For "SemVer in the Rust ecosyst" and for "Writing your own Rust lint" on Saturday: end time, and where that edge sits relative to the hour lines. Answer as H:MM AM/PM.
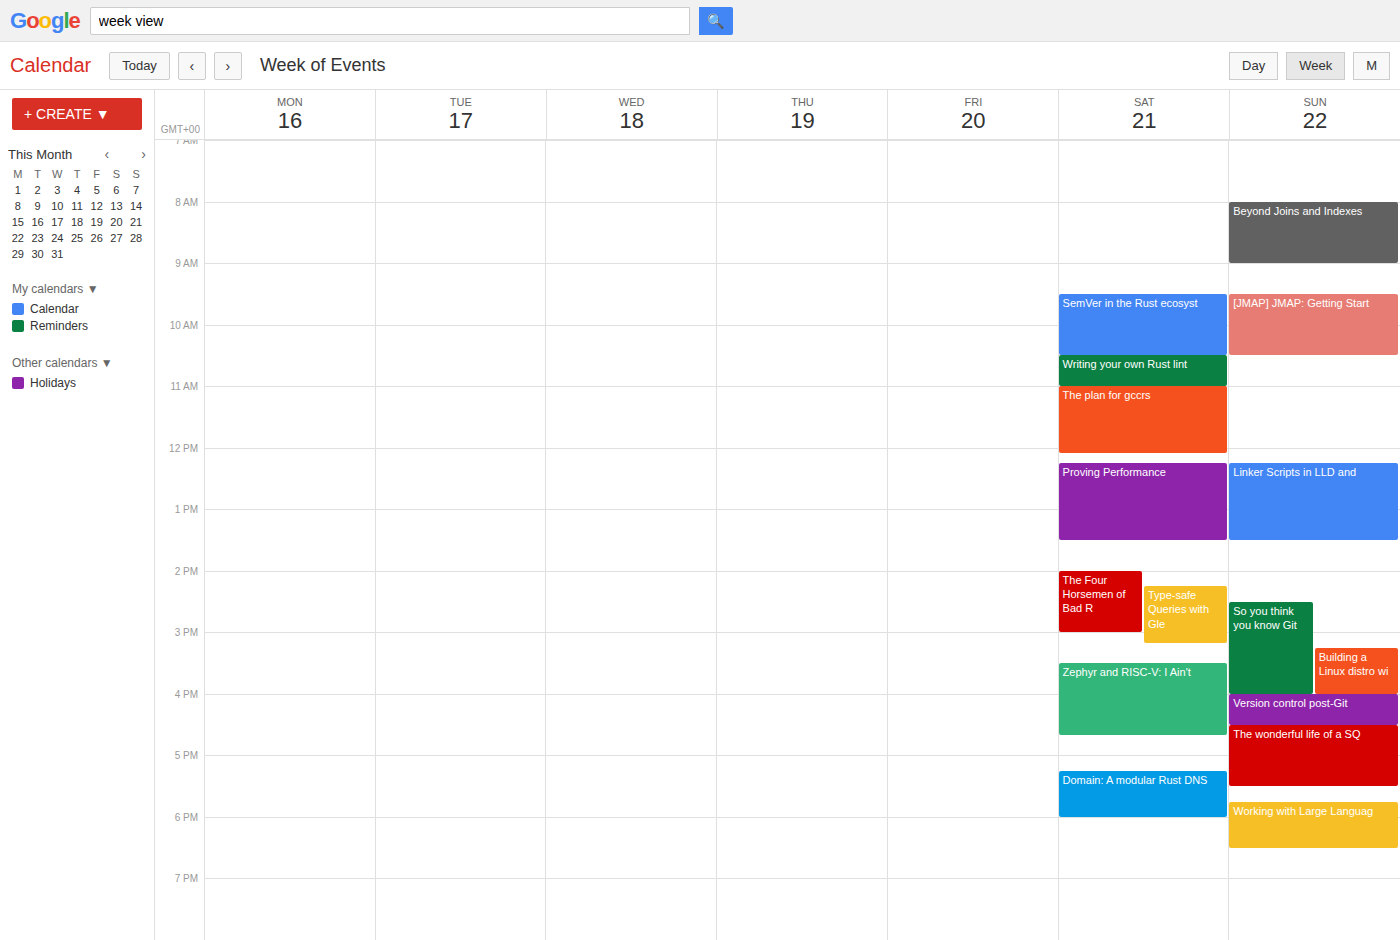
"SemVer in the Rust ecosyst": 10:30 AM, halfway between the 10 AM and 11 AM lines. "Writing your own Rust lint": 11:00 AM, exactly on the 11 AM line.